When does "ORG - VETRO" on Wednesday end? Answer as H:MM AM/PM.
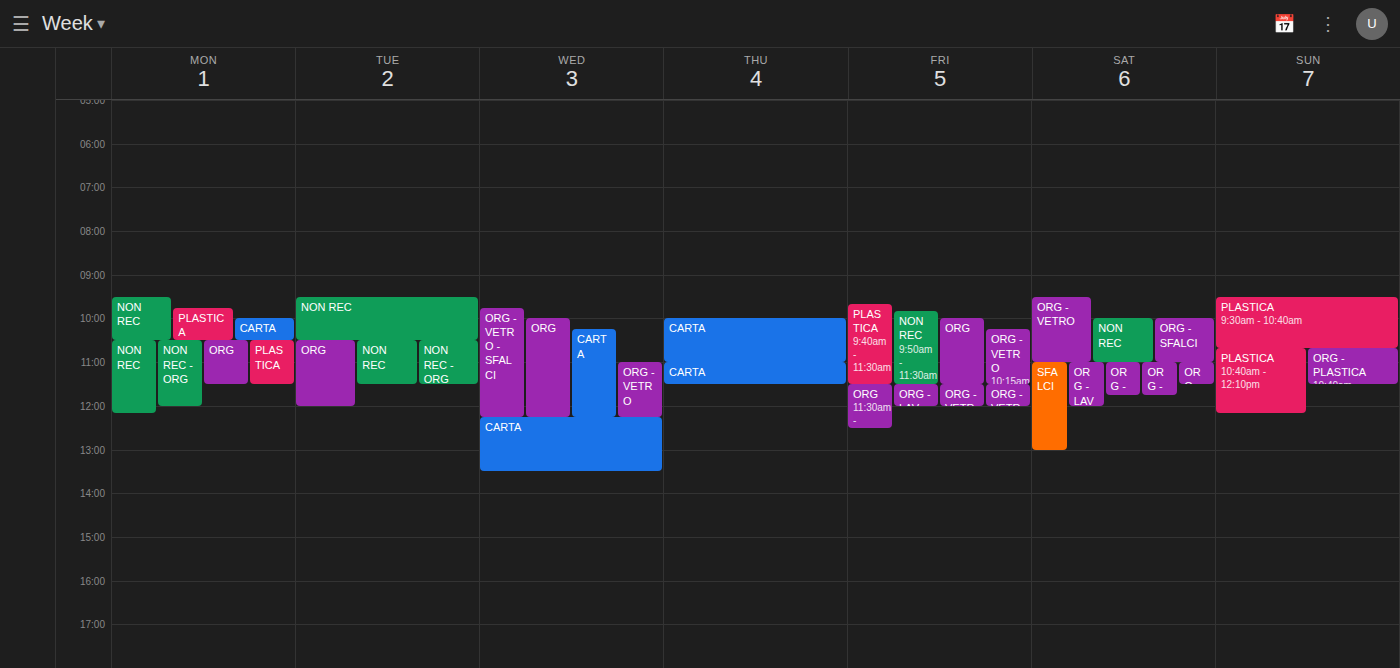
12:15 PM